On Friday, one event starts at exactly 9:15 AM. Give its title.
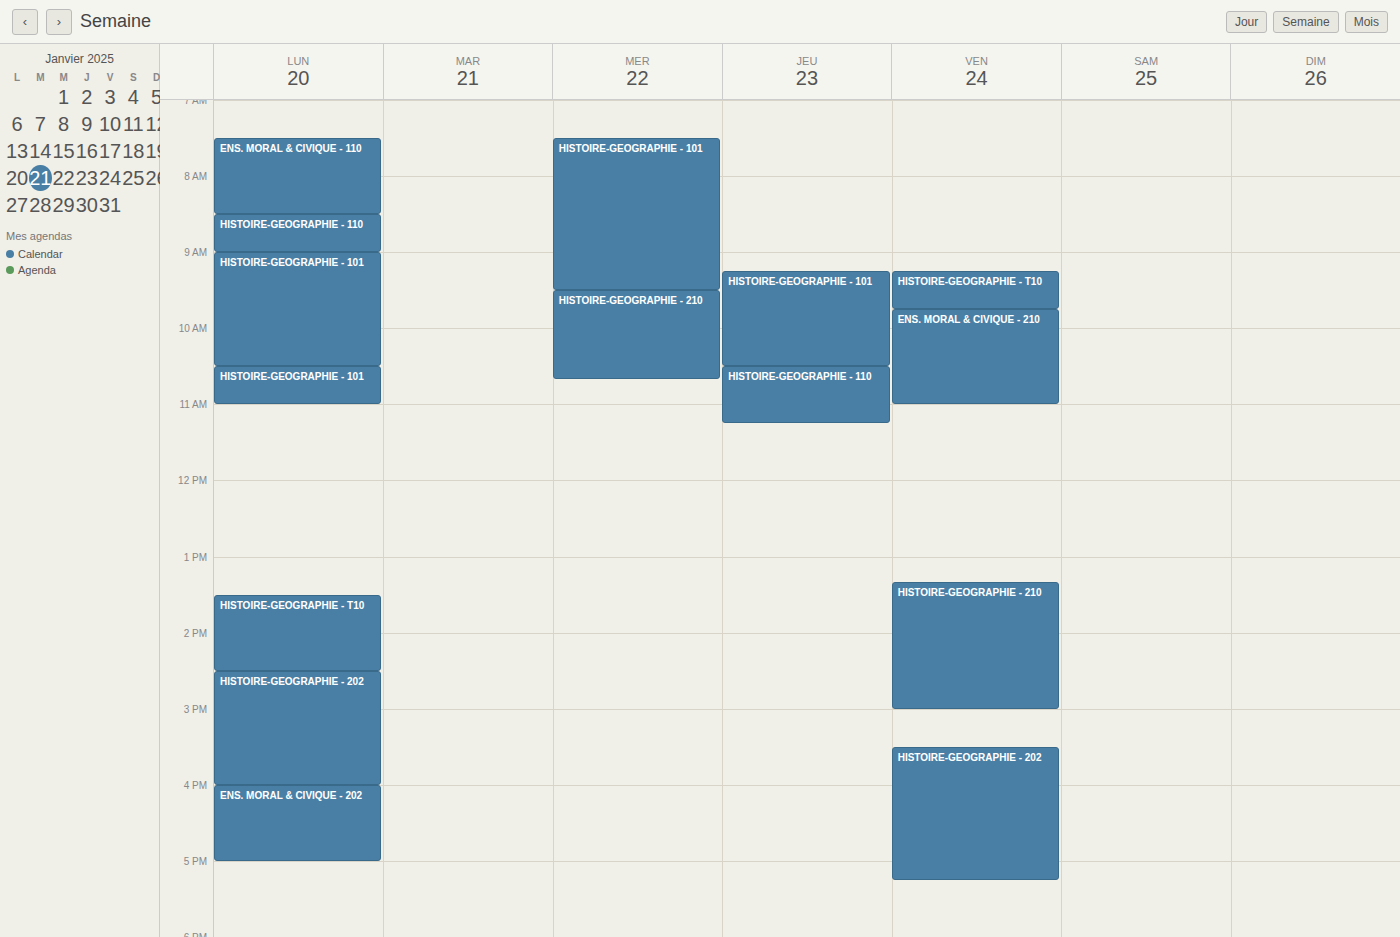
"HISTOIRE-GEOGRAPHIE - T10"